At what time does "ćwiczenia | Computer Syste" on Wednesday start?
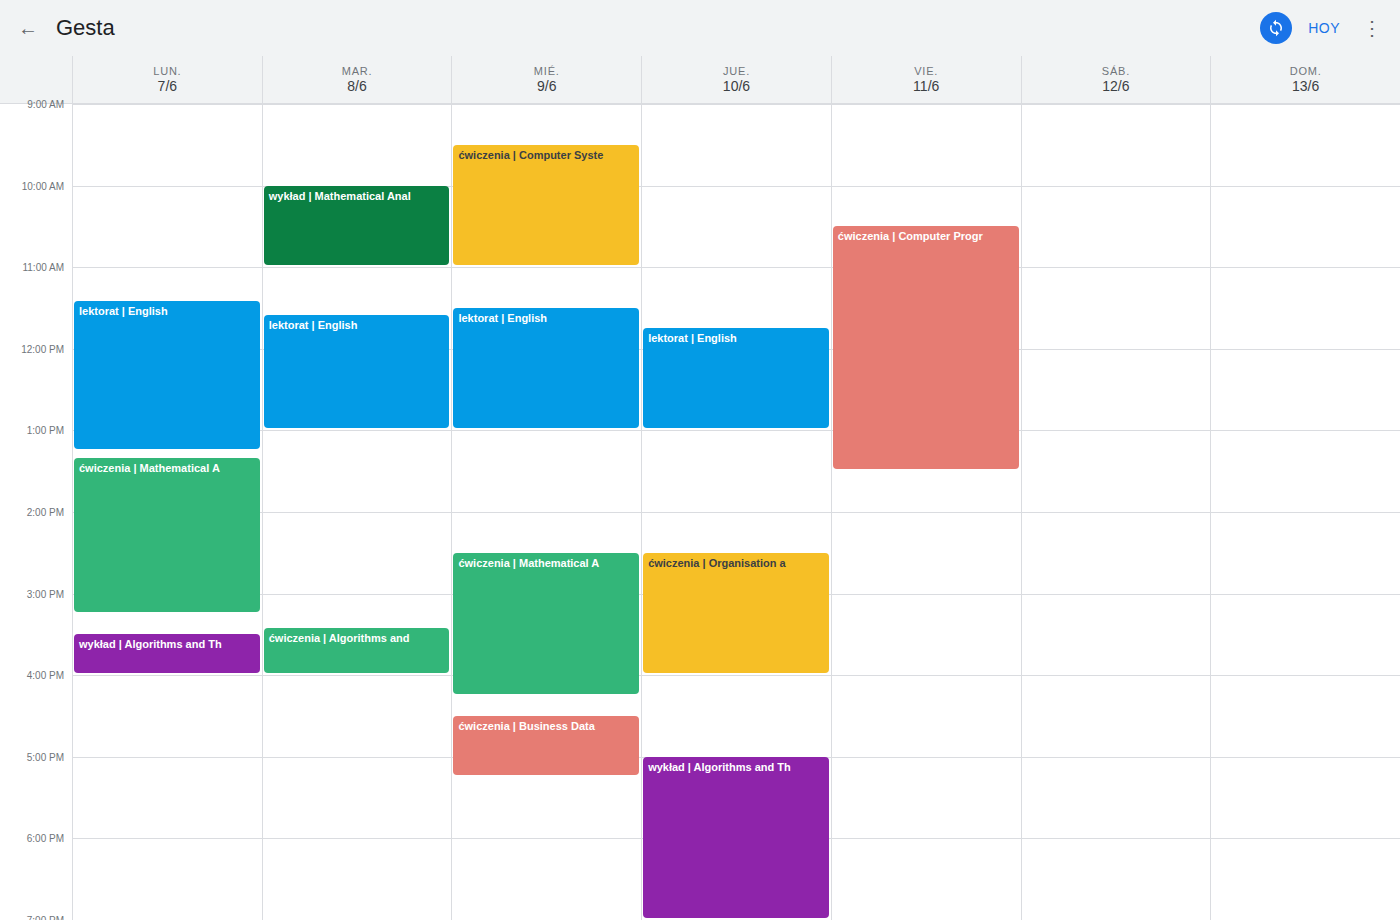
9:30 AM